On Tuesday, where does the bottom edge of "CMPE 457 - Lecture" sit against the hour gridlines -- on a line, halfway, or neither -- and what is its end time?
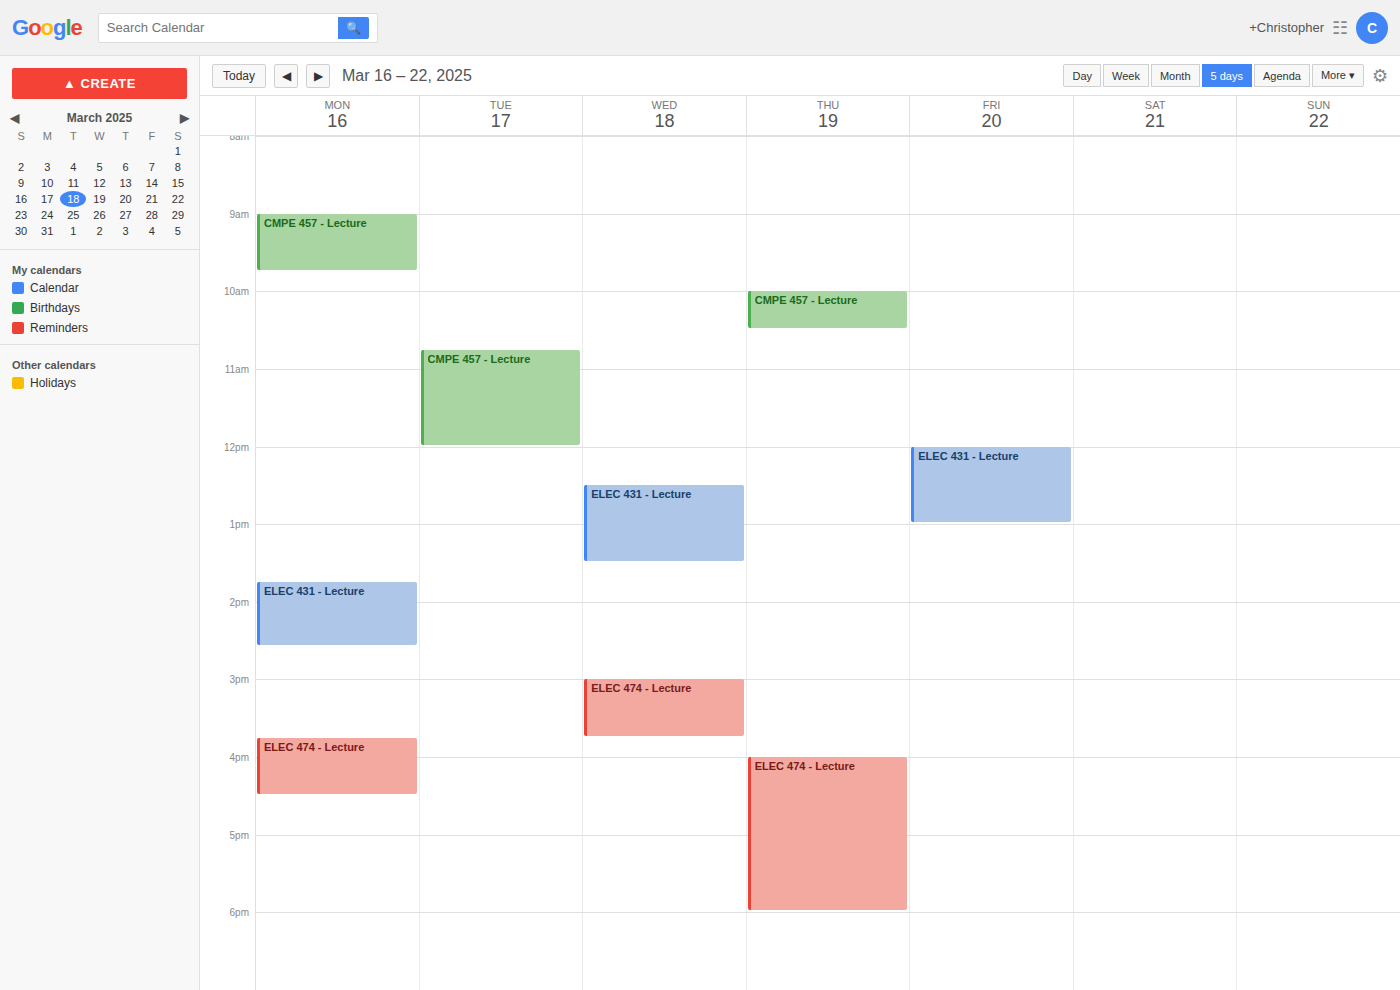
12:00 -- exactly on the 12:00 line.